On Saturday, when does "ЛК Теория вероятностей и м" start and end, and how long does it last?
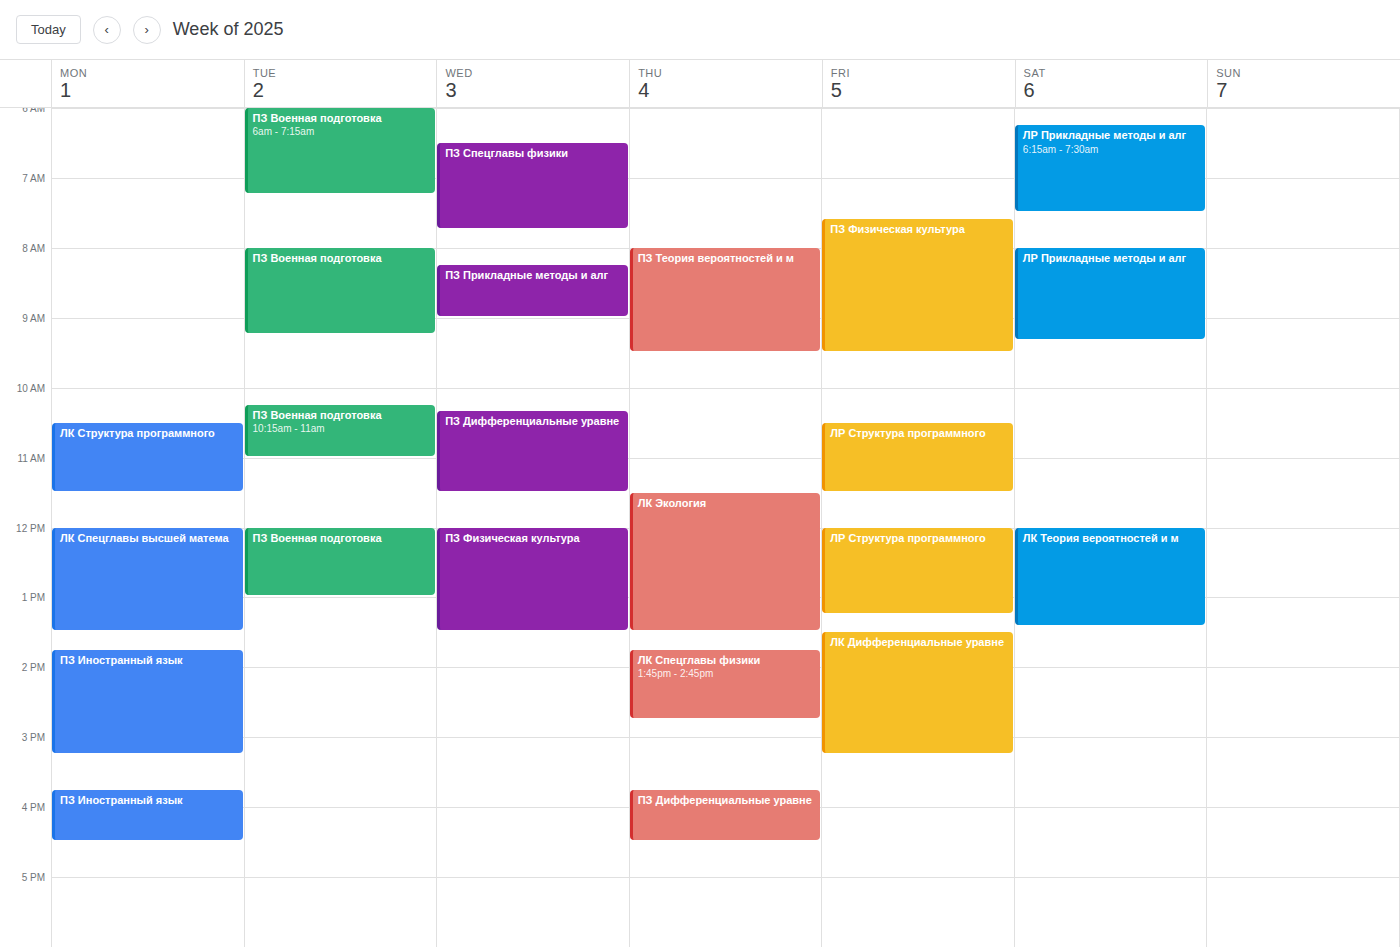
12:00 PM to 1:25 PM, 1 hour 25 minutes